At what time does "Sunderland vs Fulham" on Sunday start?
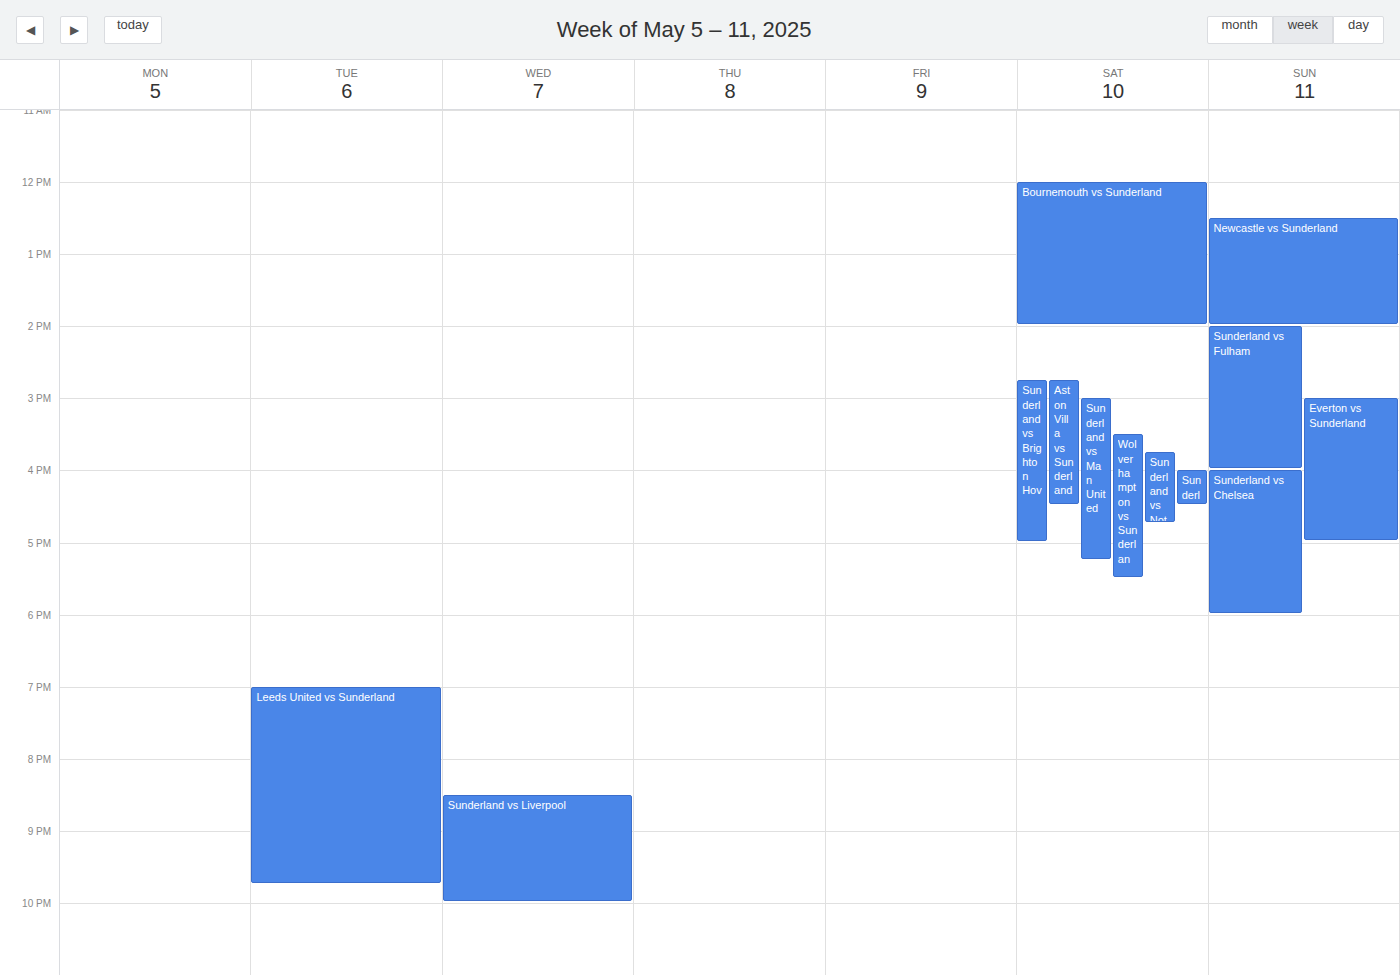
2:00 PM